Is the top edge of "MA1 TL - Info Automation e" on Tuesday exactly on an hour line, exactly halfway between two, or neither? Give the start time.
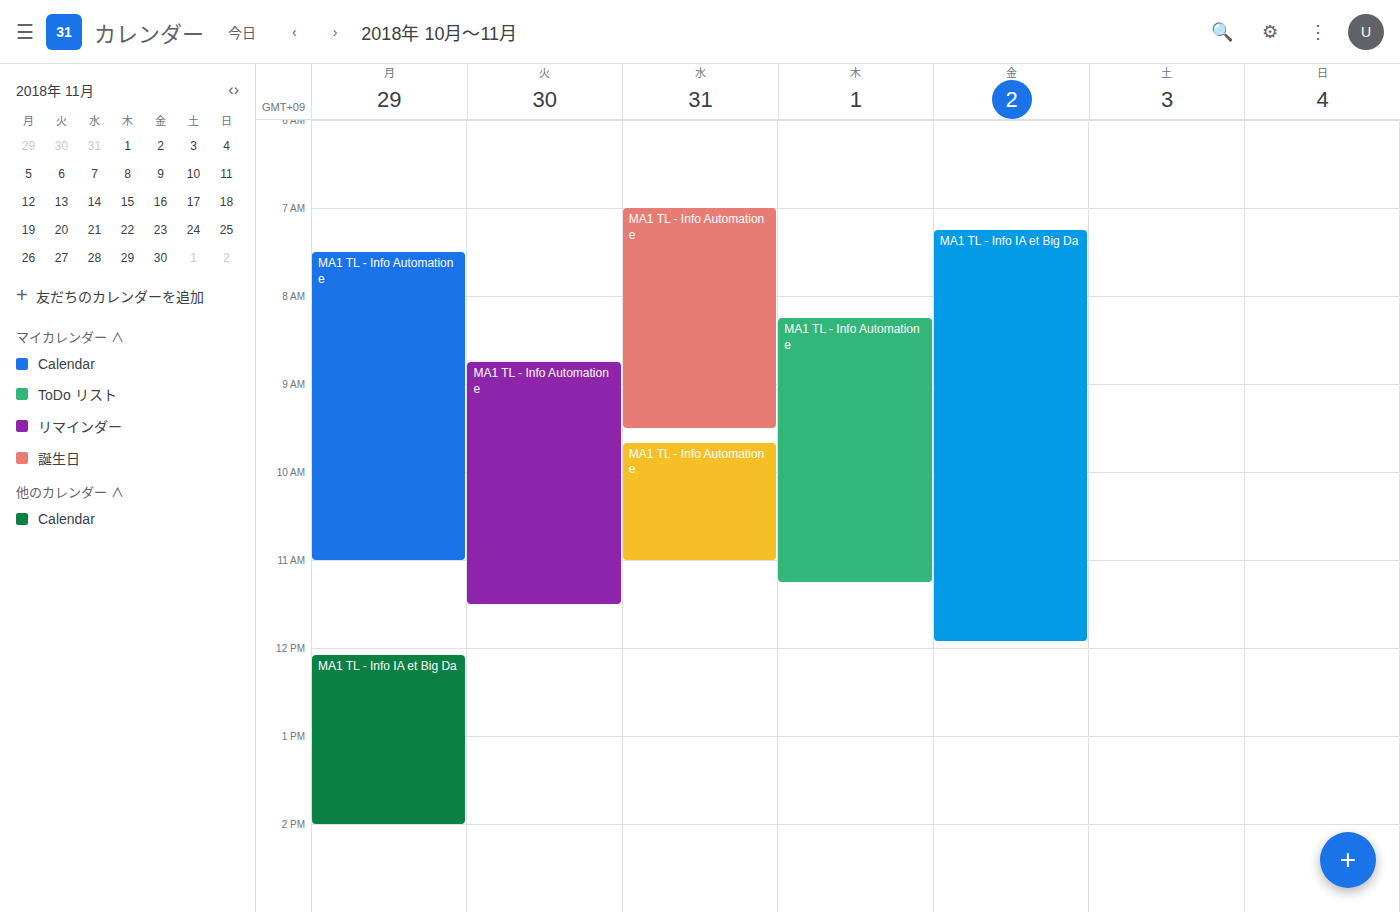
8:45 AM -- neither: three quarters of the way from the 8 AM line to the 9 AM line.